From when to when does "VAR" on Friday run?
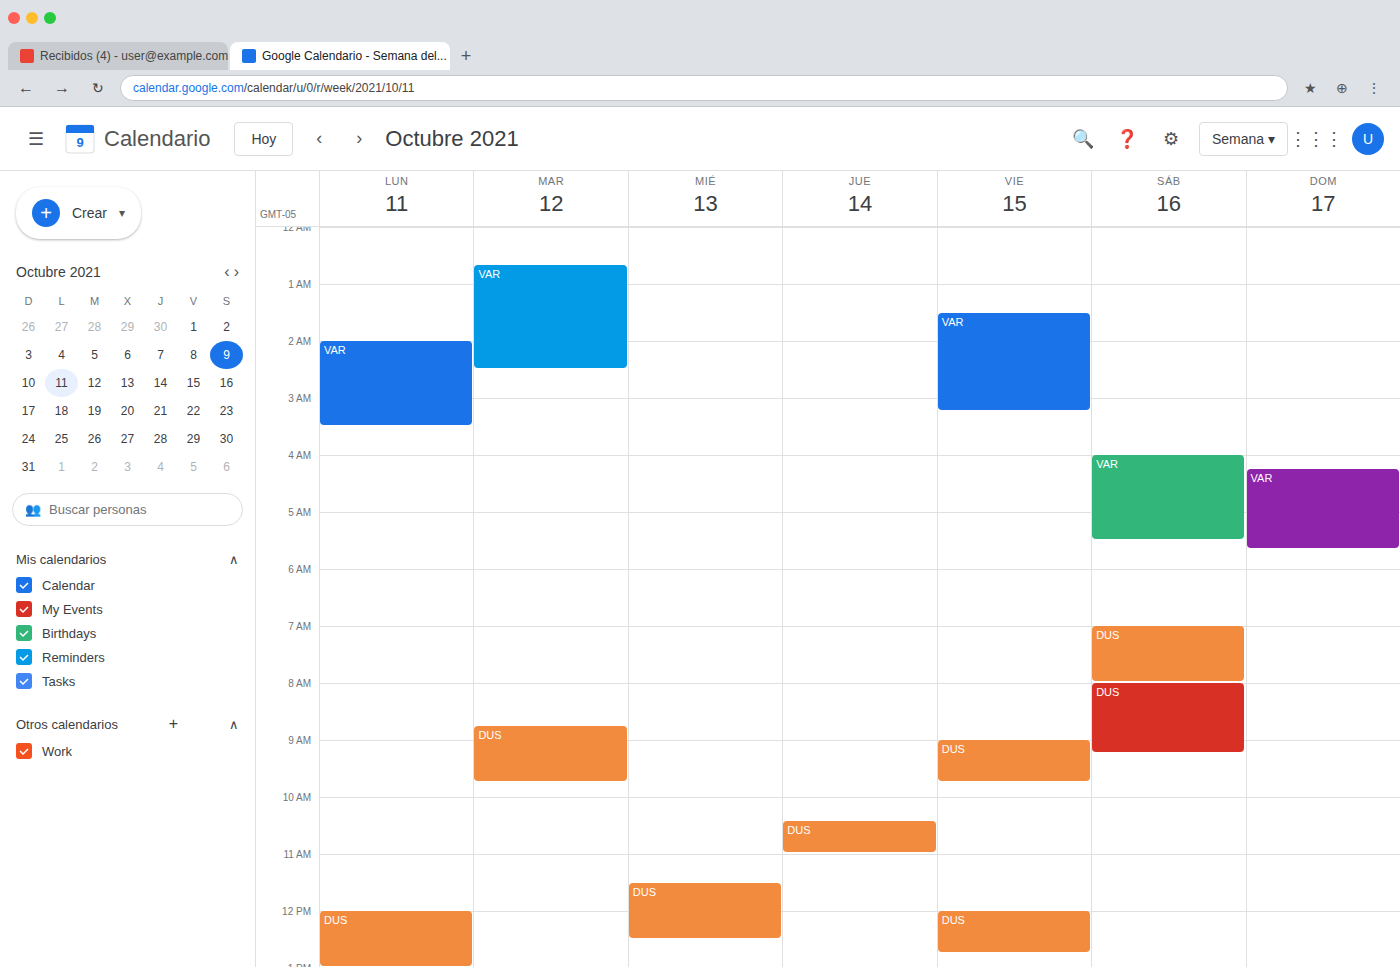
1:30 AM to 3:15 AM